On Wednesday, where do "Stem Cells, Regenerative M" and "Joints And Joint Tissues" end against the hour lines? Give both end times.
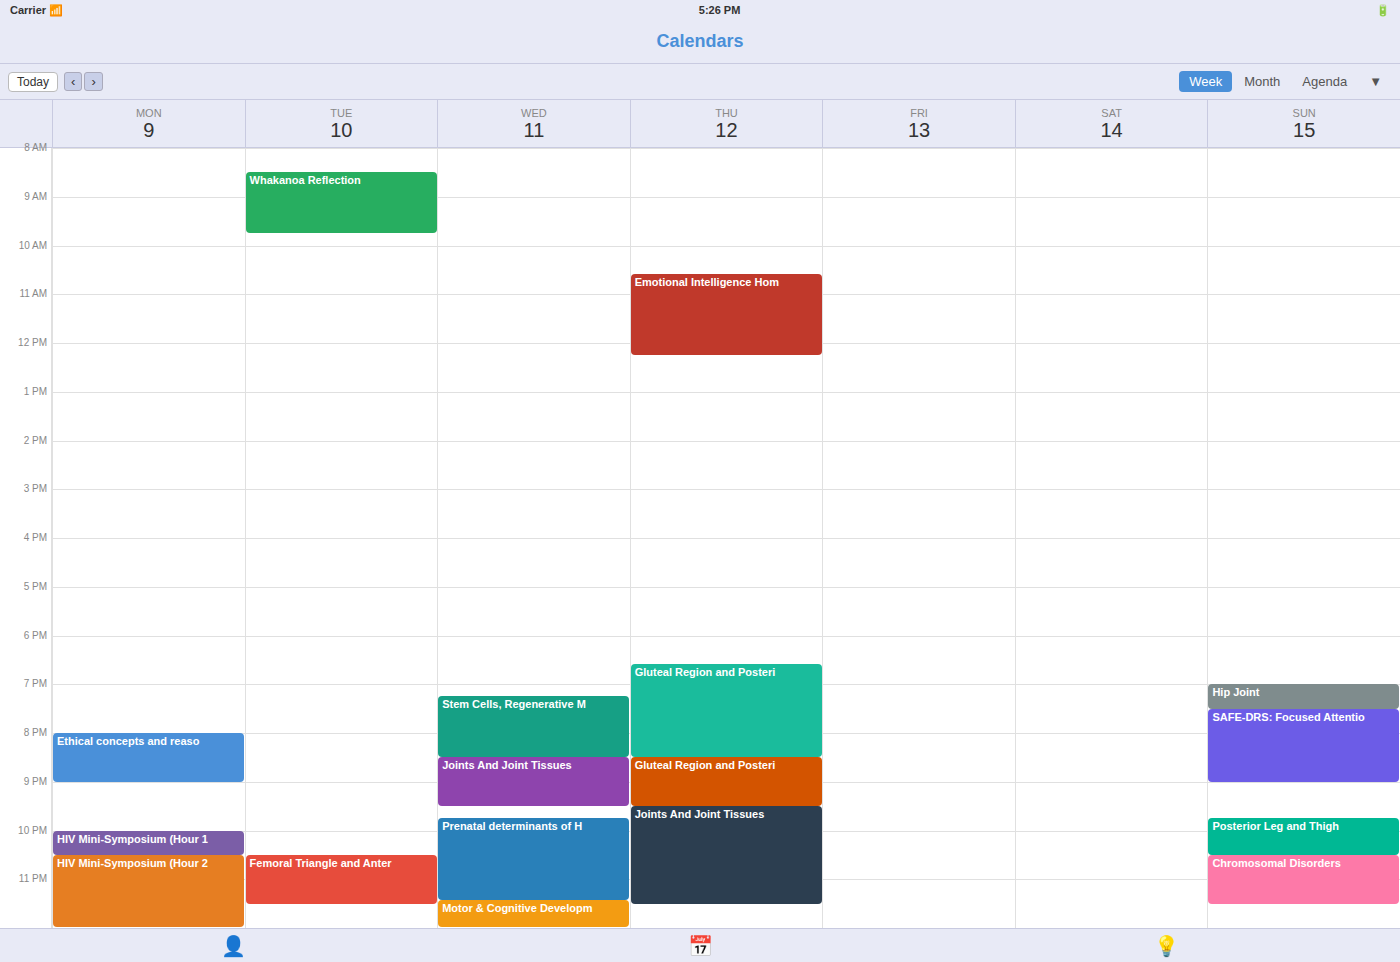
"Stem Cells, Regenerative M": 20:30, halfway between the 20:00 and 21:00 lines. "Joints And Joint Tissues": 21:30, halfway between the 21:00 and 22:00 lines.